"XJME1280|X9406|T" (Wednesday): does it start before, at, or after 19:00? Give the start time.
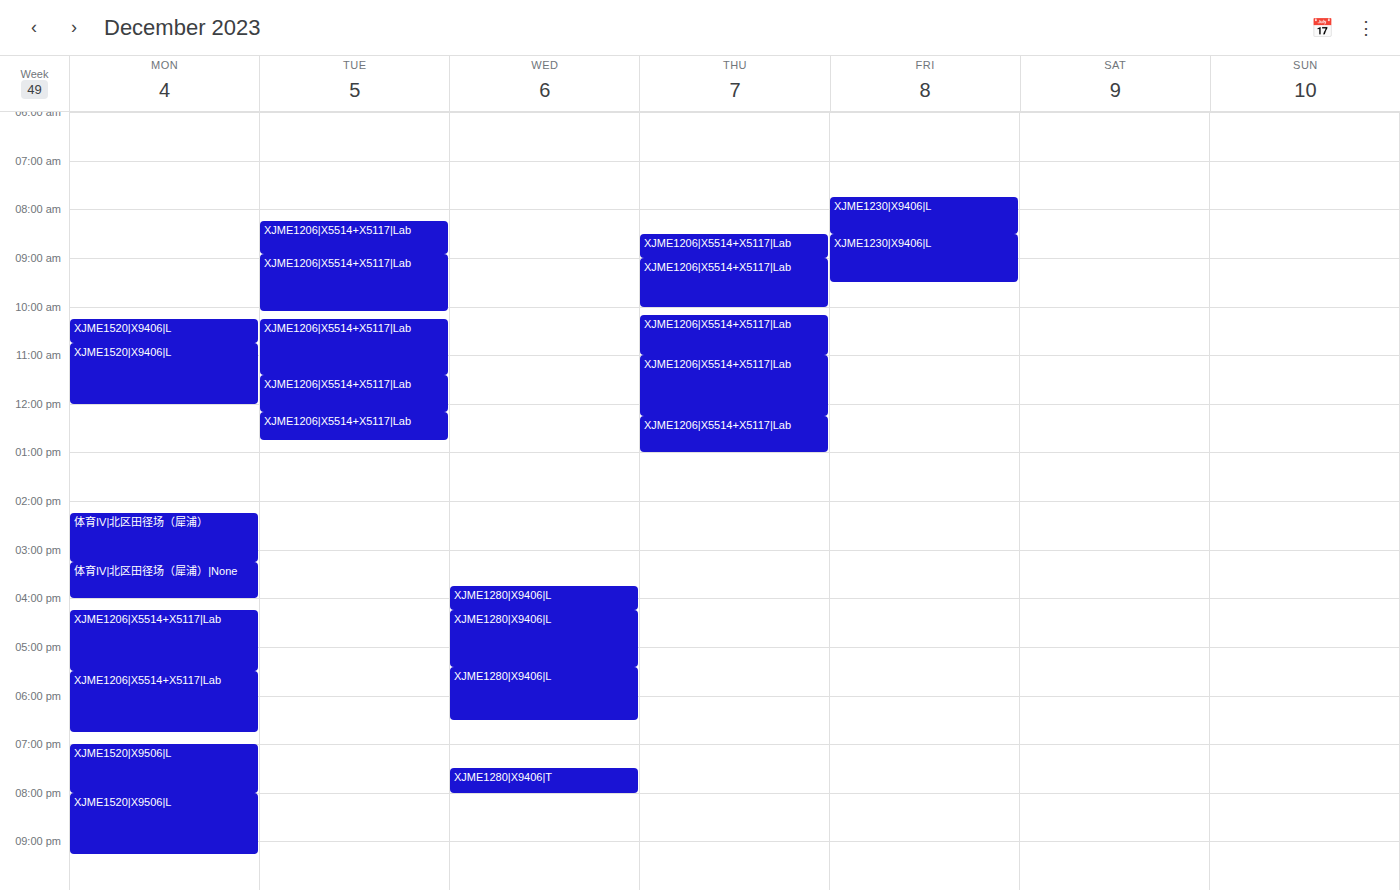
19:30 -- after 19:00, 30 minutes below the 19:00 line.